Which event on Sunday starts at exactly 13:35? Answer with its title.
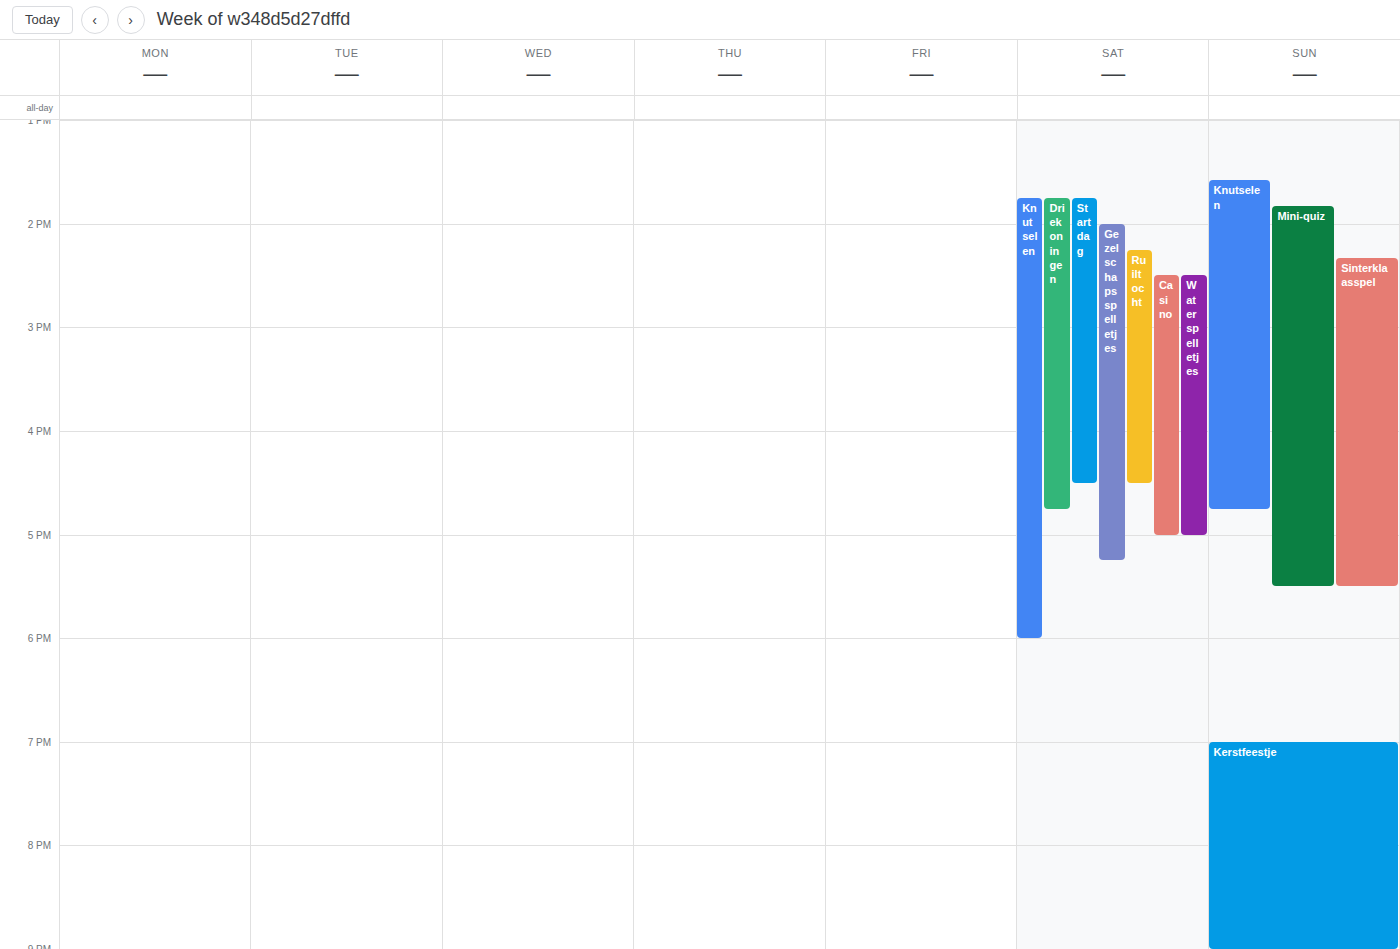
"Knutselen"